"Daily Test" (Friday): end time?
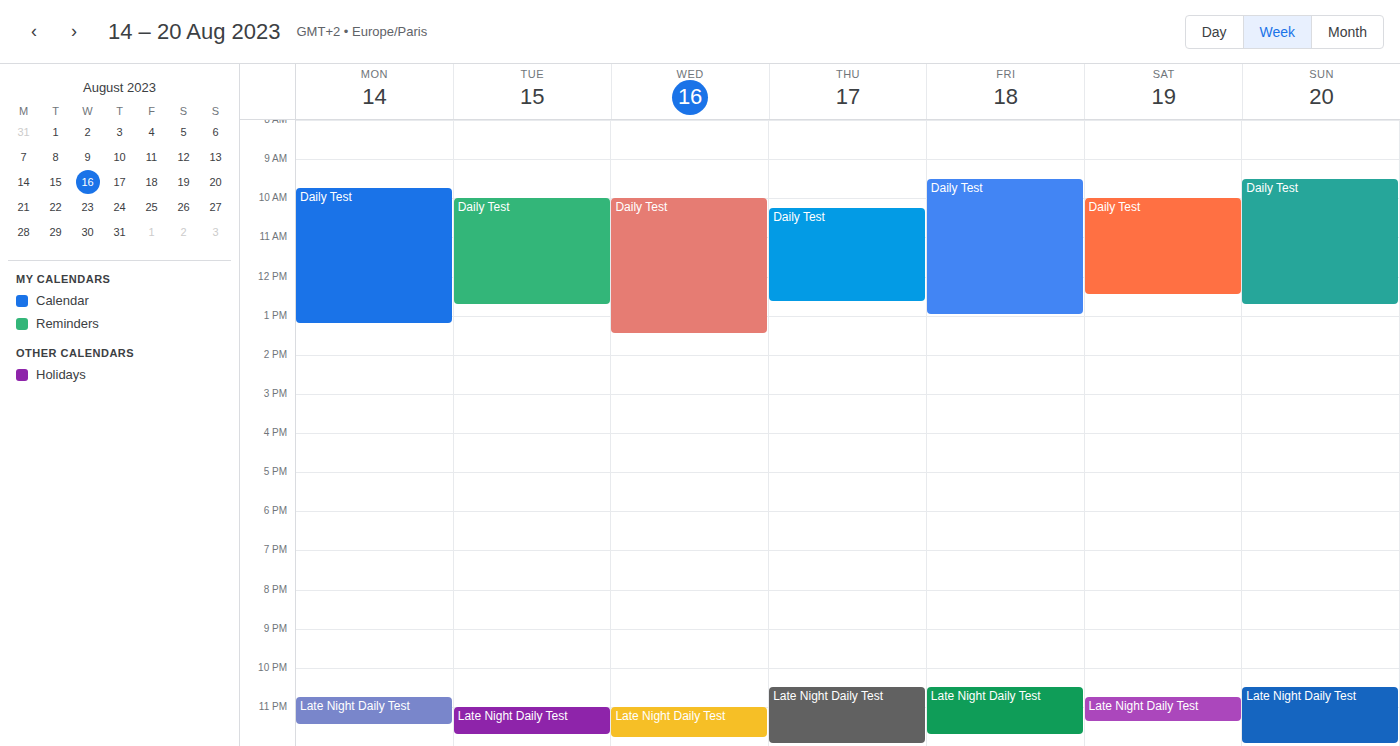
1:00 PM